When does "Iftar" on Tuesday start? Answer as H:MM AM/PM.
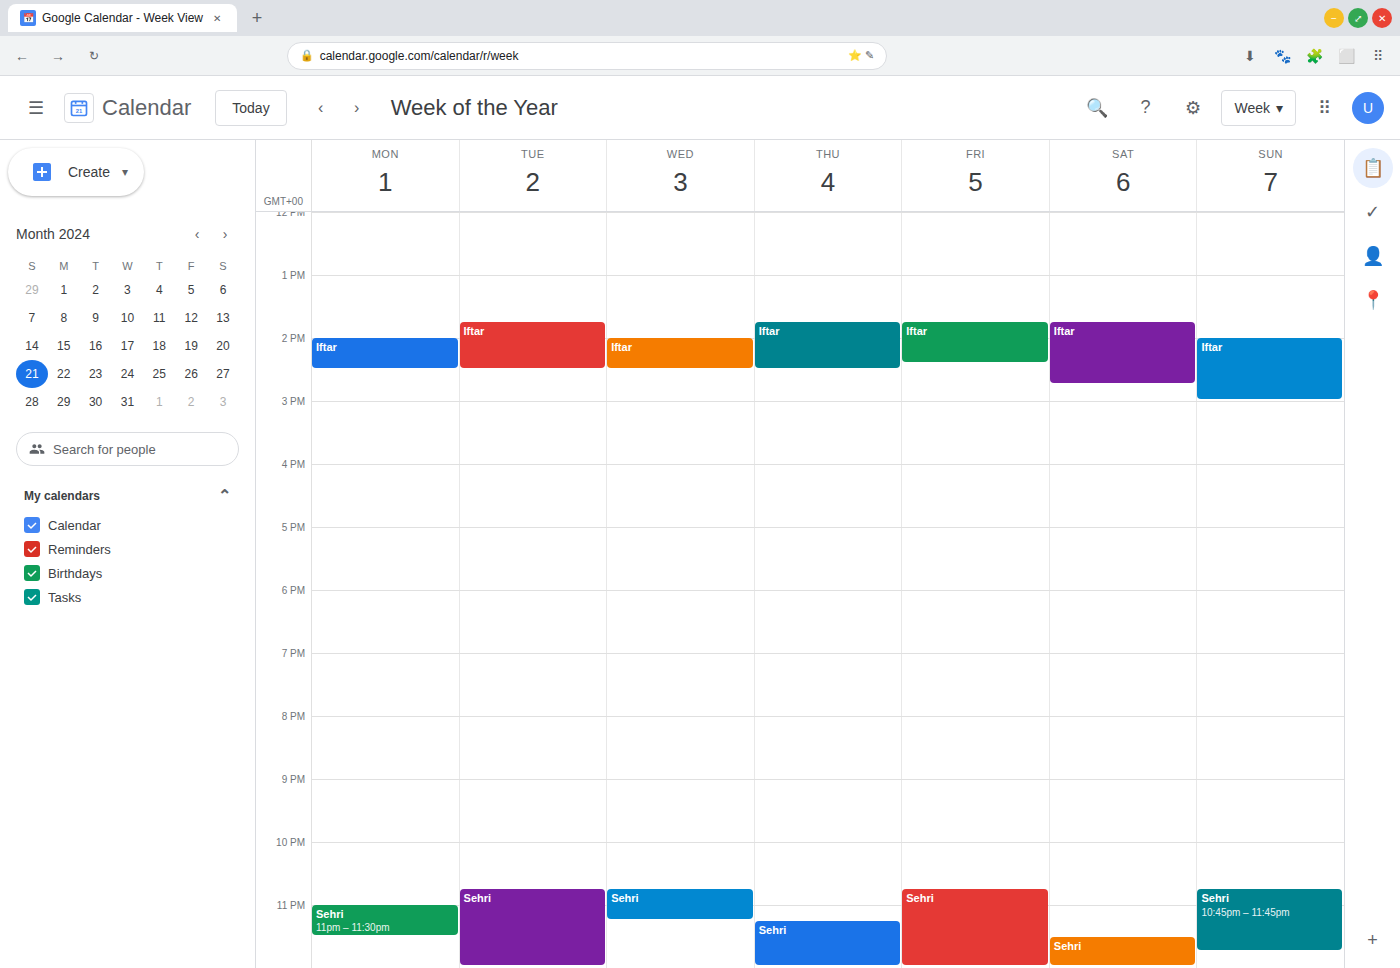
1:45 PM